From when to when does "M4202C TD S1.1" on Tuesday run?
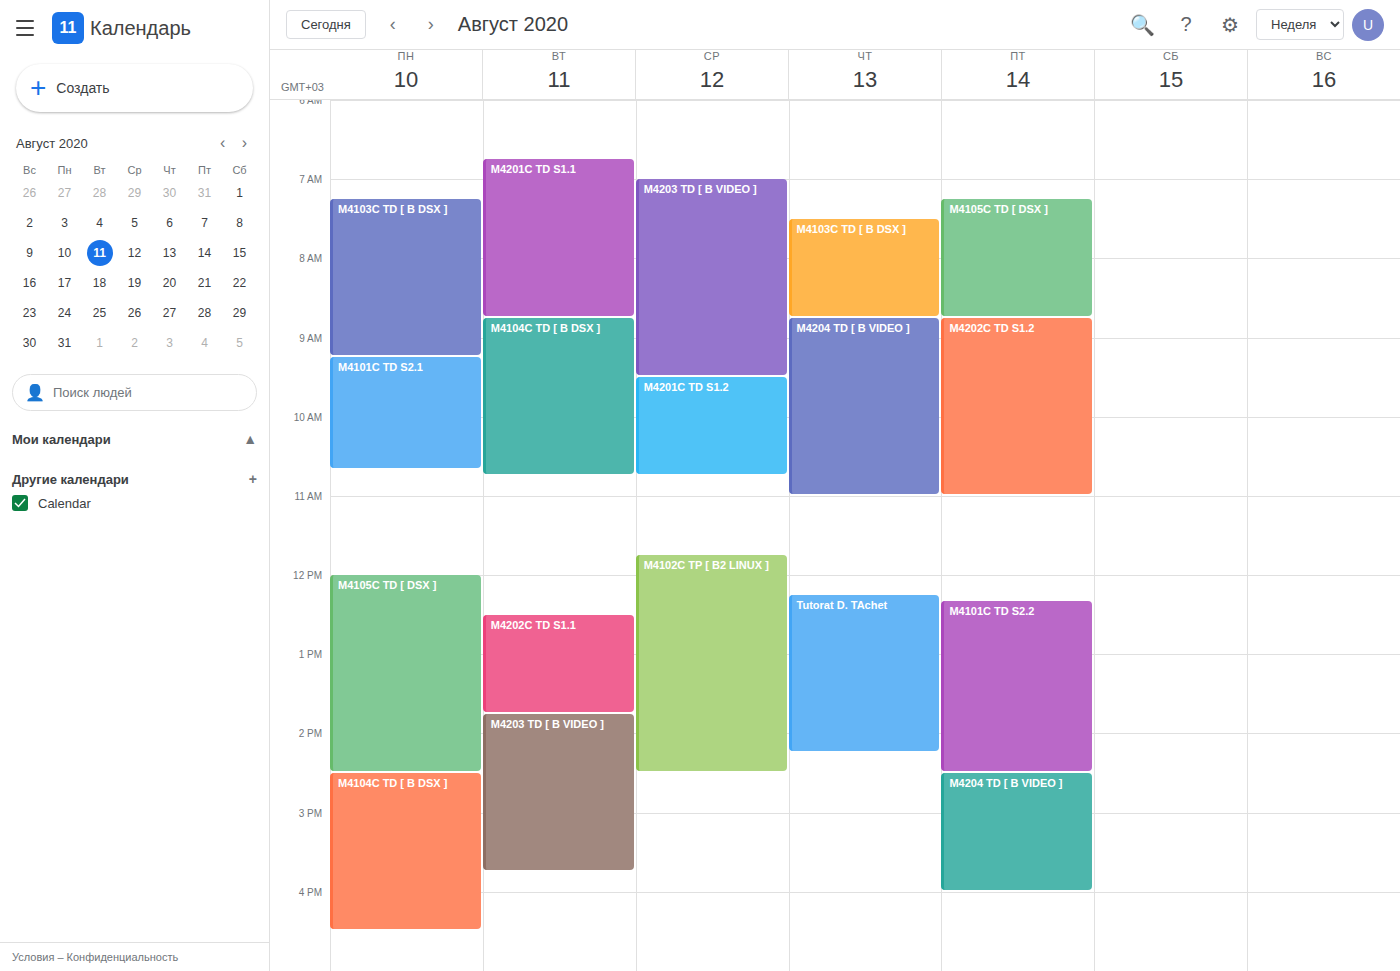
12:30 PM to 1:45 PM